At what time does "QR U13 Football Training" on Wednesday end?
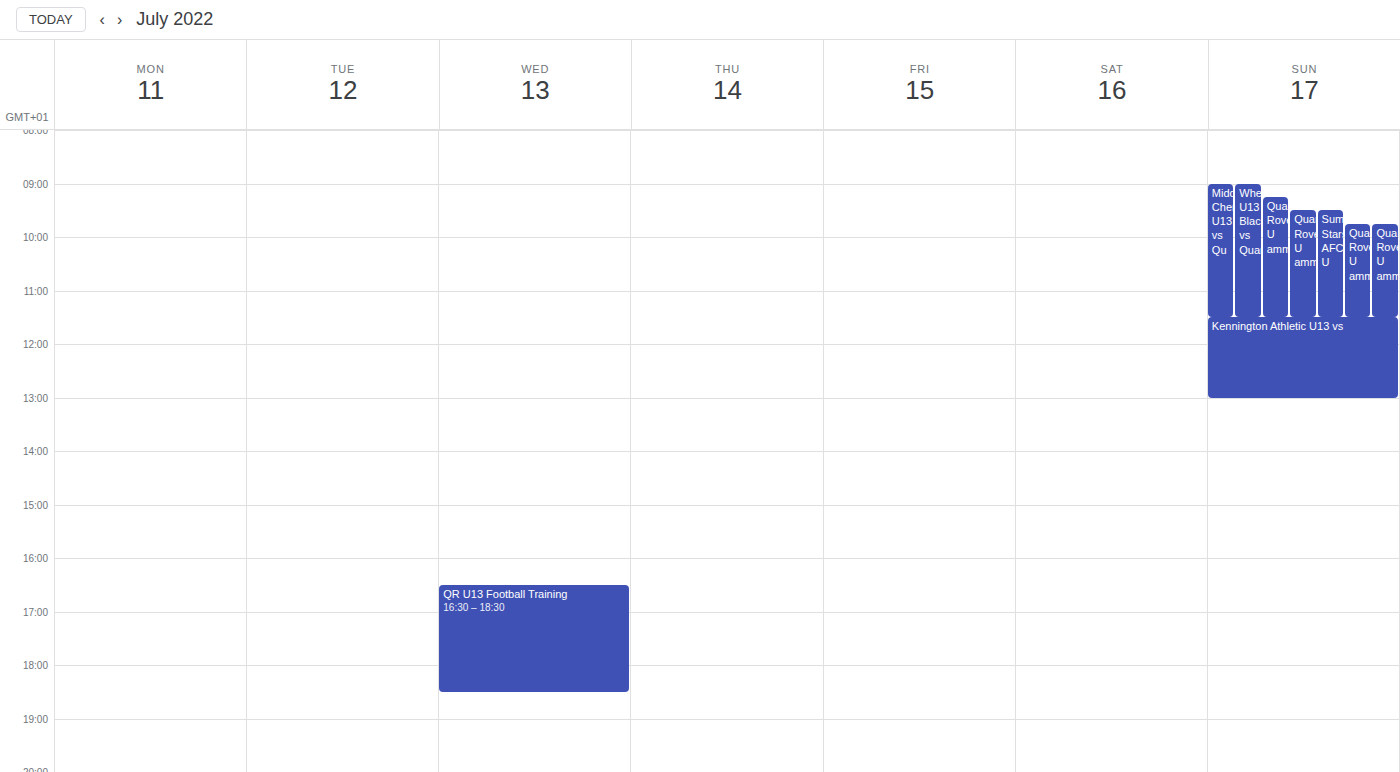
6:30 PM